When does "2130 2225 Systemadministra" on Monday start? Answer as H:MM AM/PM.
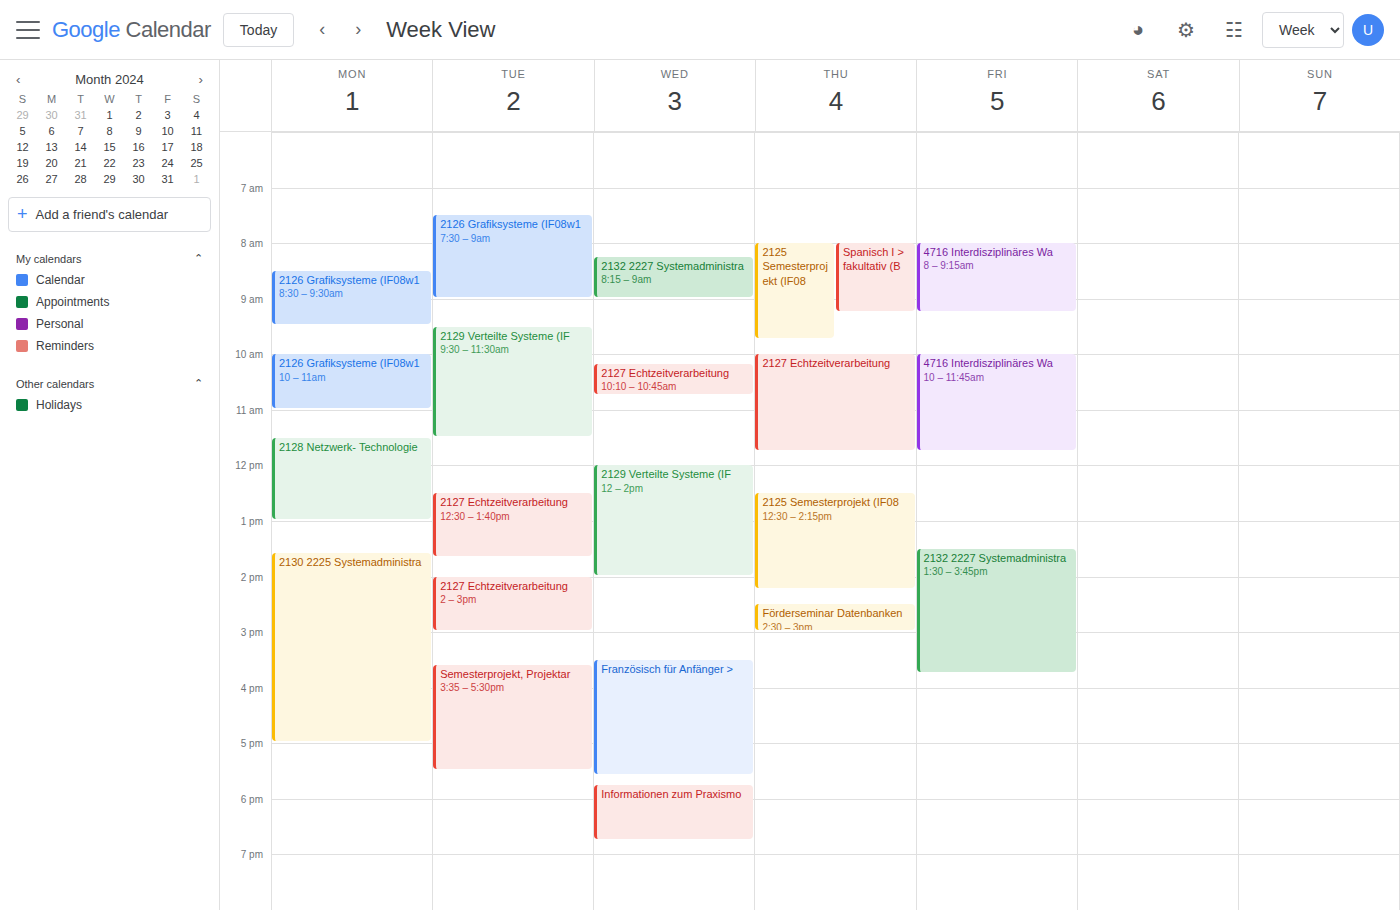
1:35 PM